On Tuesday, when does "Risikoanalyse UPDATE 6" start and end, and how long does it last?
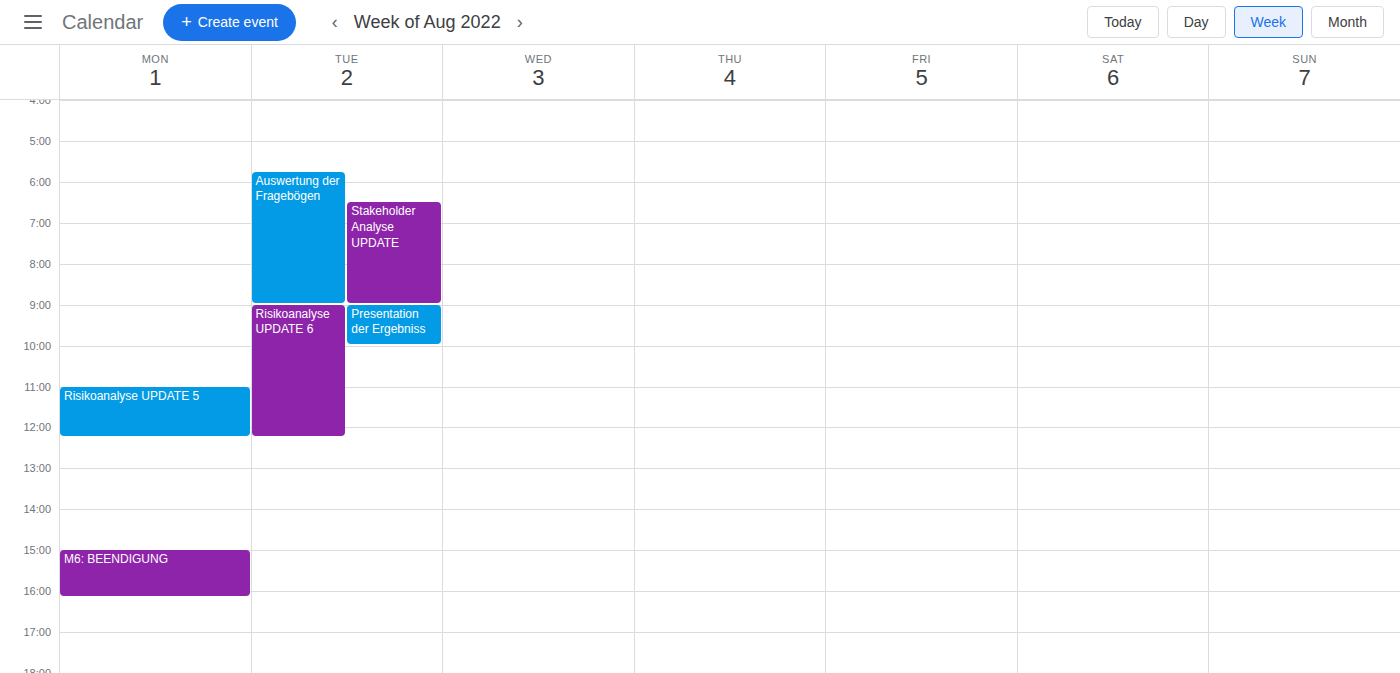
9:00 AM to 12:15 PM, 3 hours 15 minutes